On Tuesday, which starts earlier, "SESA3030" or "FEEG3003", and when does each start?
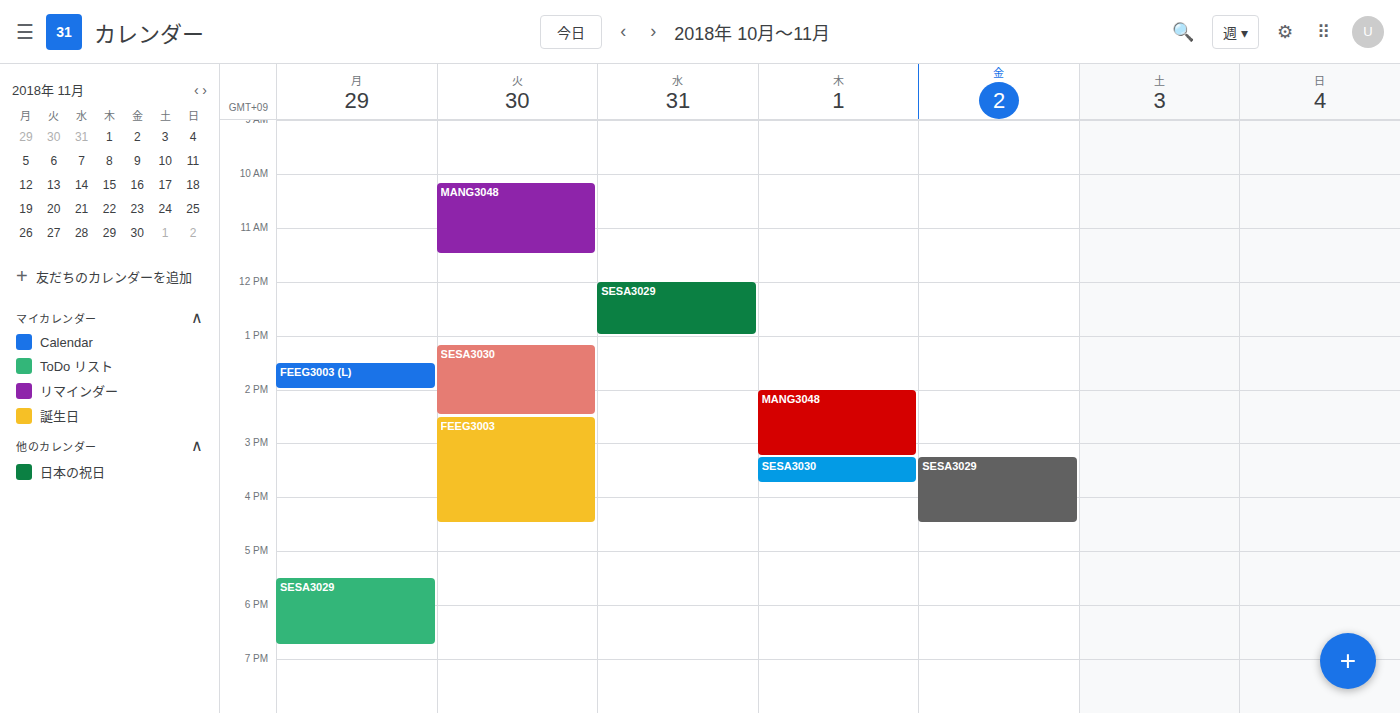
"SESA3030" 13:10; "FEEG3003" 14:30.